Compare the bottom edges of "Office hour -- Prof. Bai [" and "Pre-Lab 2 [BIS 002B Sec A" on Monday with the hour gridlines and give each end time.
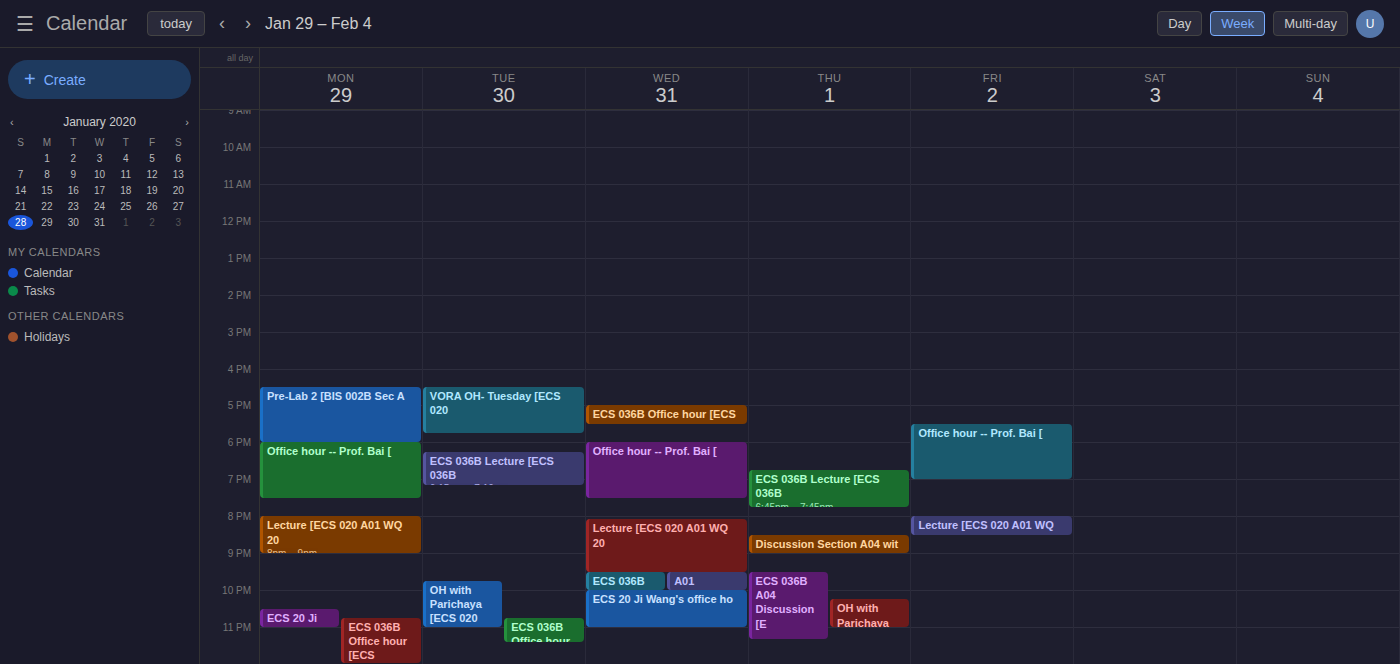
"Office hour -- Prof. Bai [": 7:30 PM, halfway between the 7 PM and 8 PM lines. "Pre-Lab 2 [BIS 002B Sec A": 6:00 PM, exactly on the 6 PM line.